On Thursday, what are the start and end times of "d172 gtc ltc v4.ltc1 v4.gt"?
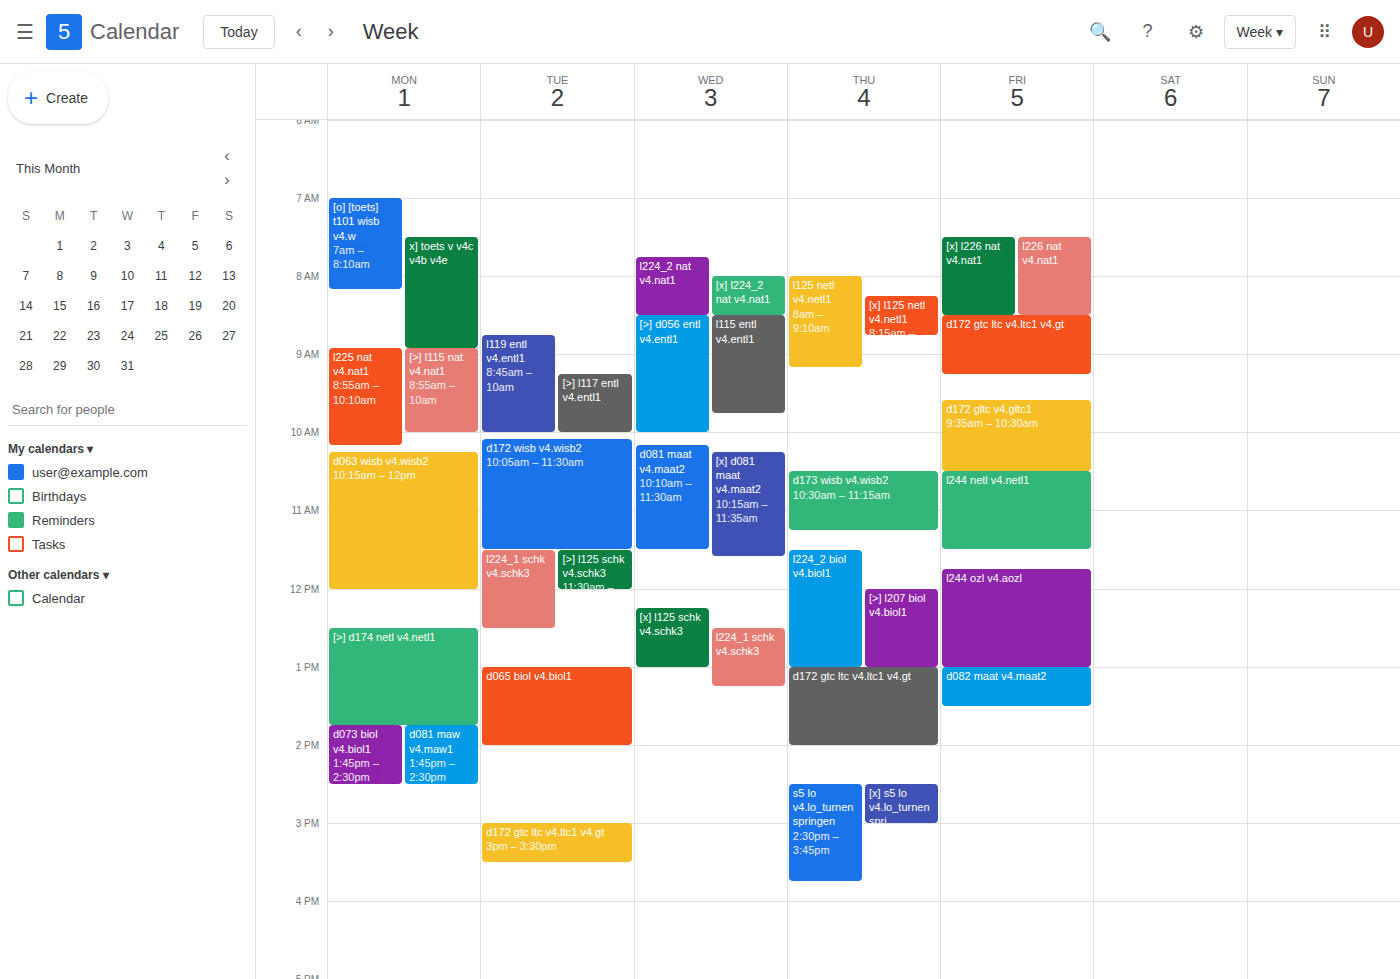
1:00 PM to 2:00 PM